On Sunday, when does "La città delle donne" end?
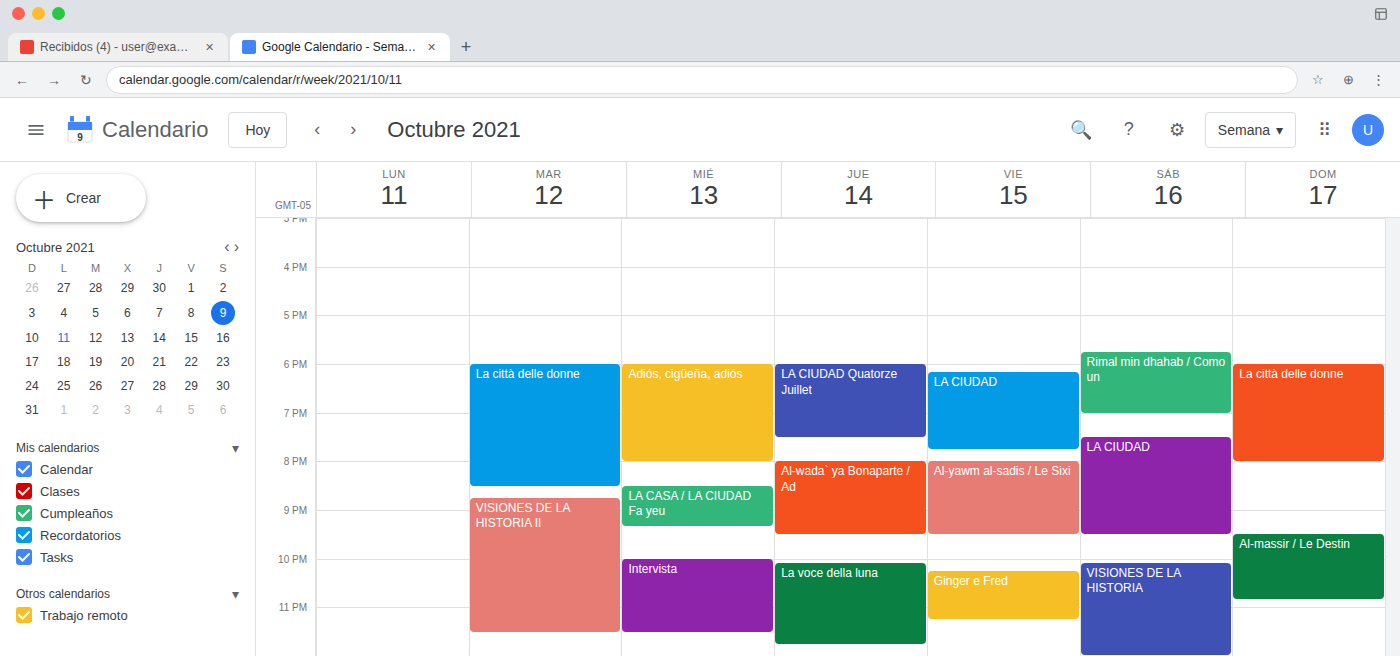
8:00 PM